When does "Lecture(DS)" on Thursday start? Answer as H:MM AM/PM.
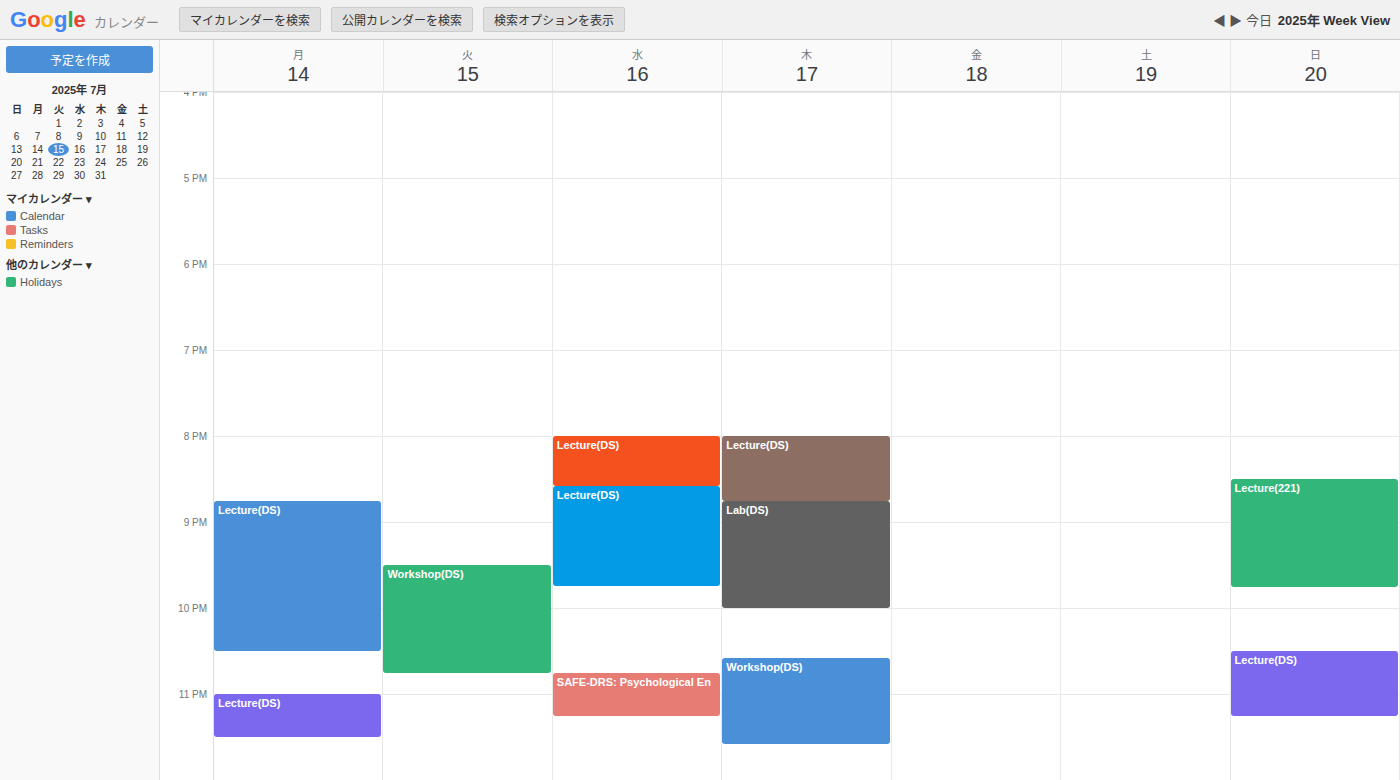
8:00 PM